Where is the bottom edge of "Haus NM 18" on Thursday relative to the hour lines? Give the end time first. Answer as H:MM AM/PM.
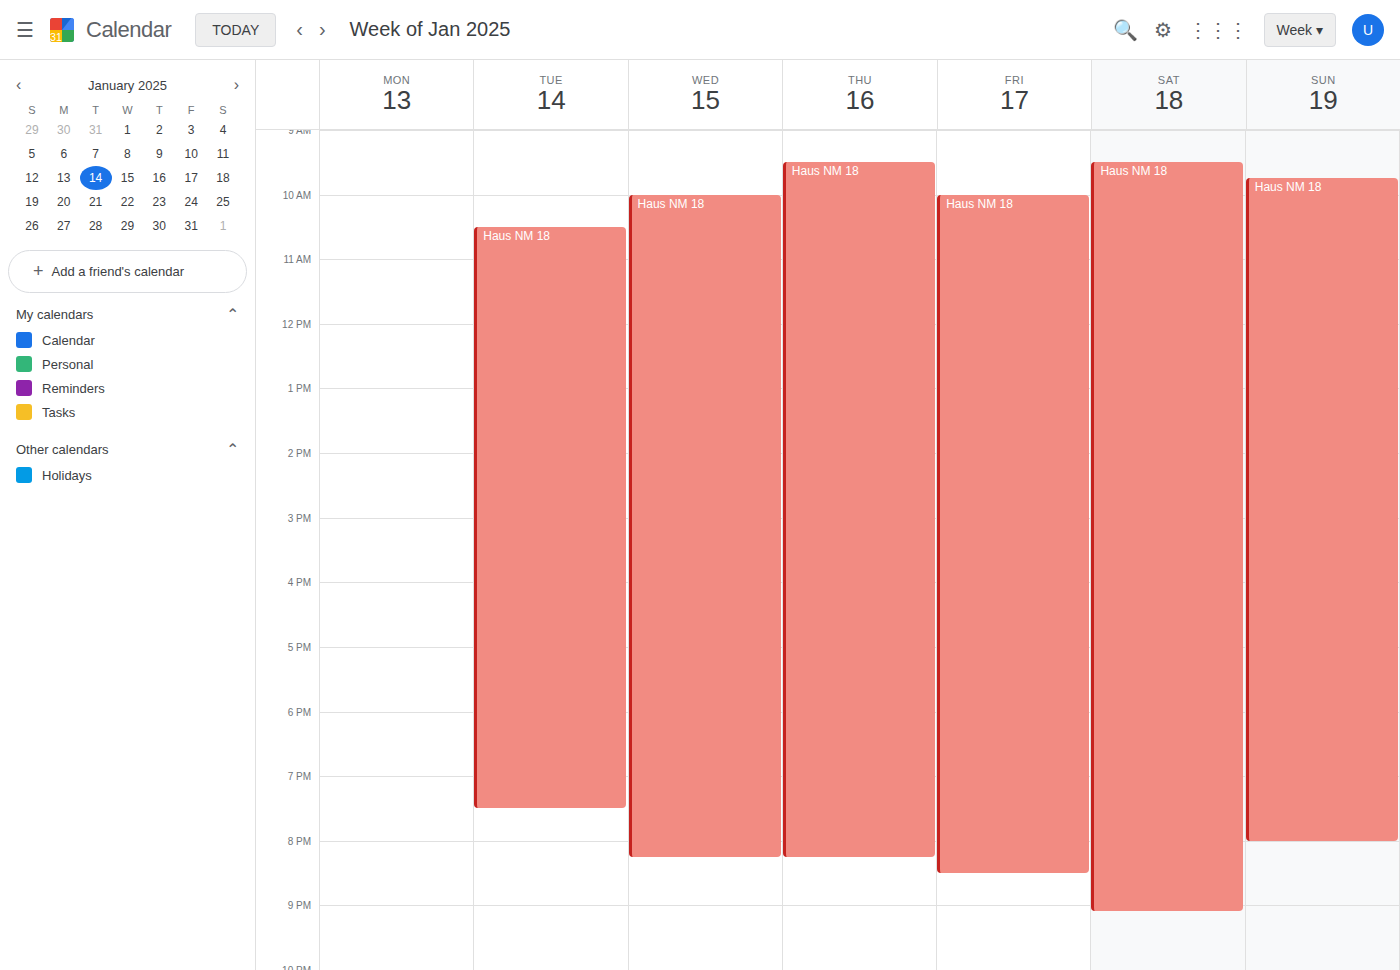
8:15 PM -- neither: a quarter of the way from the 8 PM line to the 9 PM line.